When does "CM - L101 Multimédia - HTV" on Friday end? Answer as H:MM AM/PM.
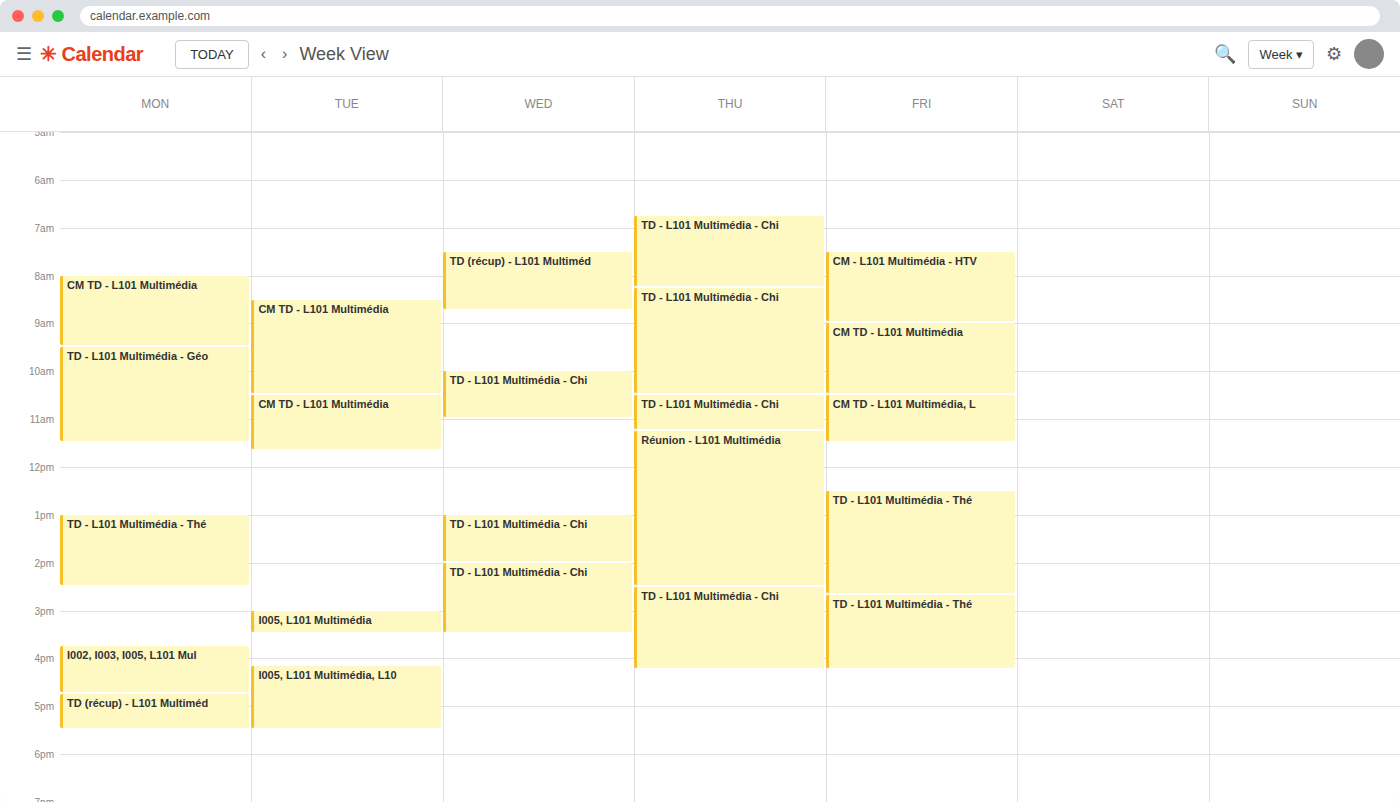
9:00 AM